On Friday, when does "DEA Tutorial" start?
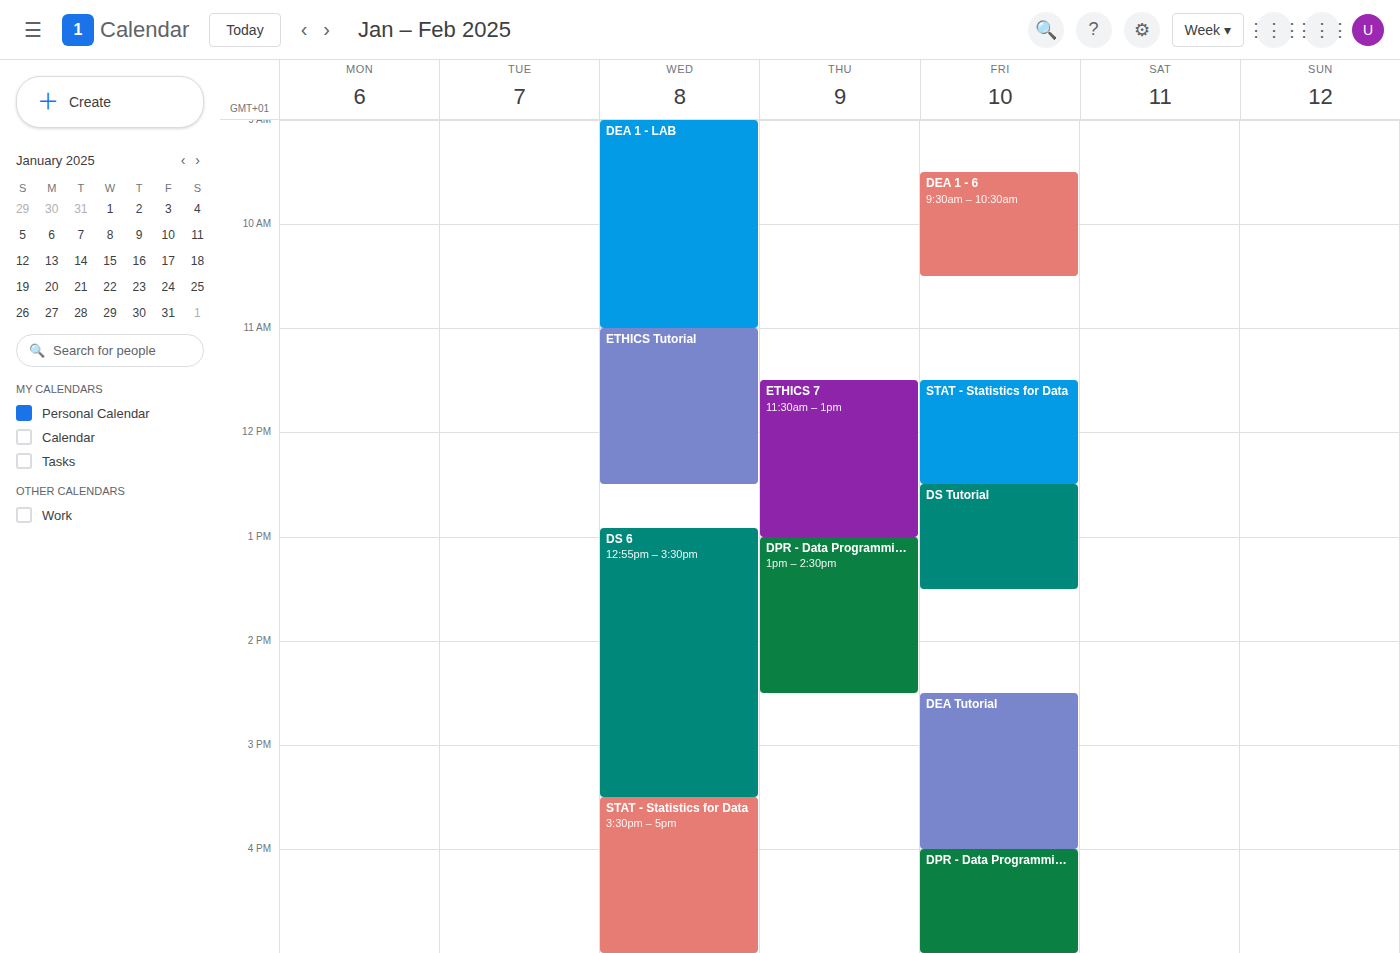
2:30 PM